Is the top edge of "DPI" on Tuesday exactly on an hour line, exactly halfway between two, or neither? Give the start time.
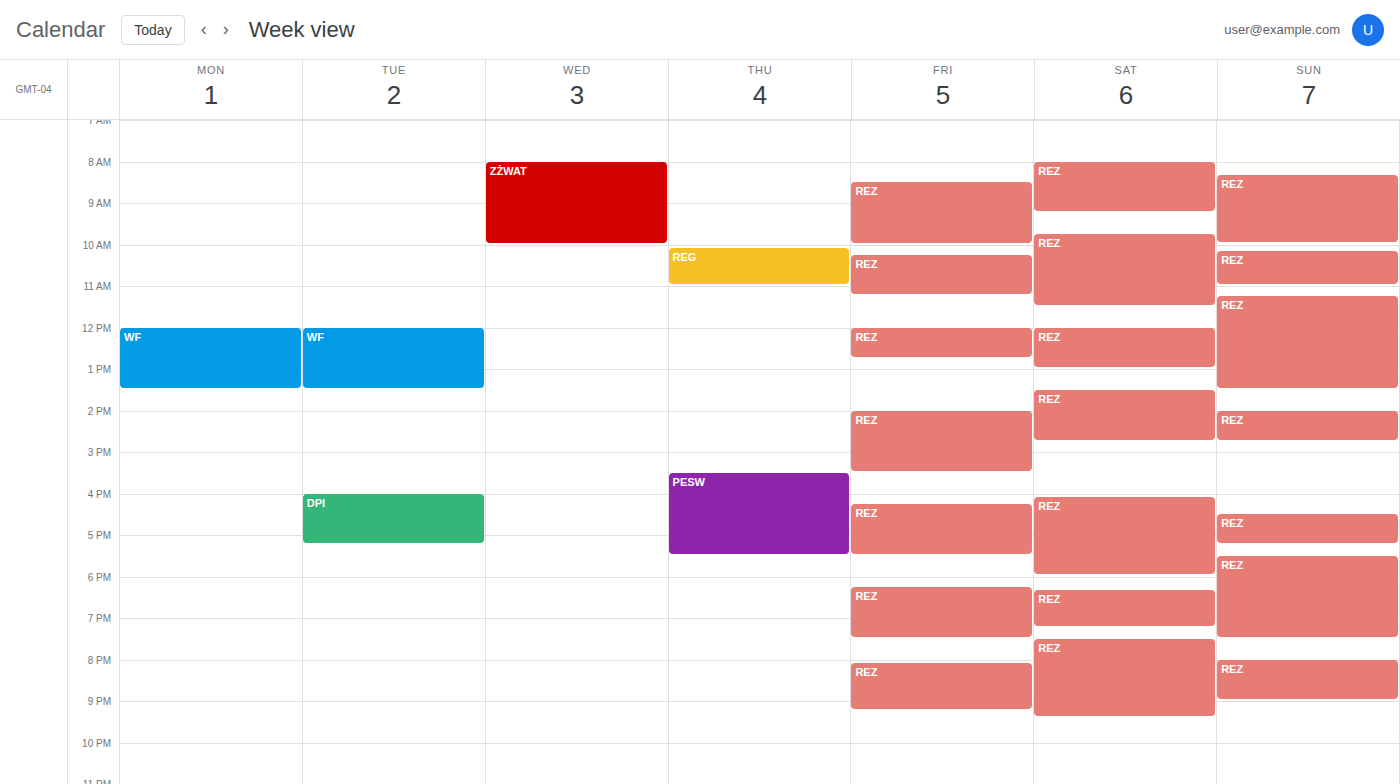
16:00 -- exactly on the 16:00 line.